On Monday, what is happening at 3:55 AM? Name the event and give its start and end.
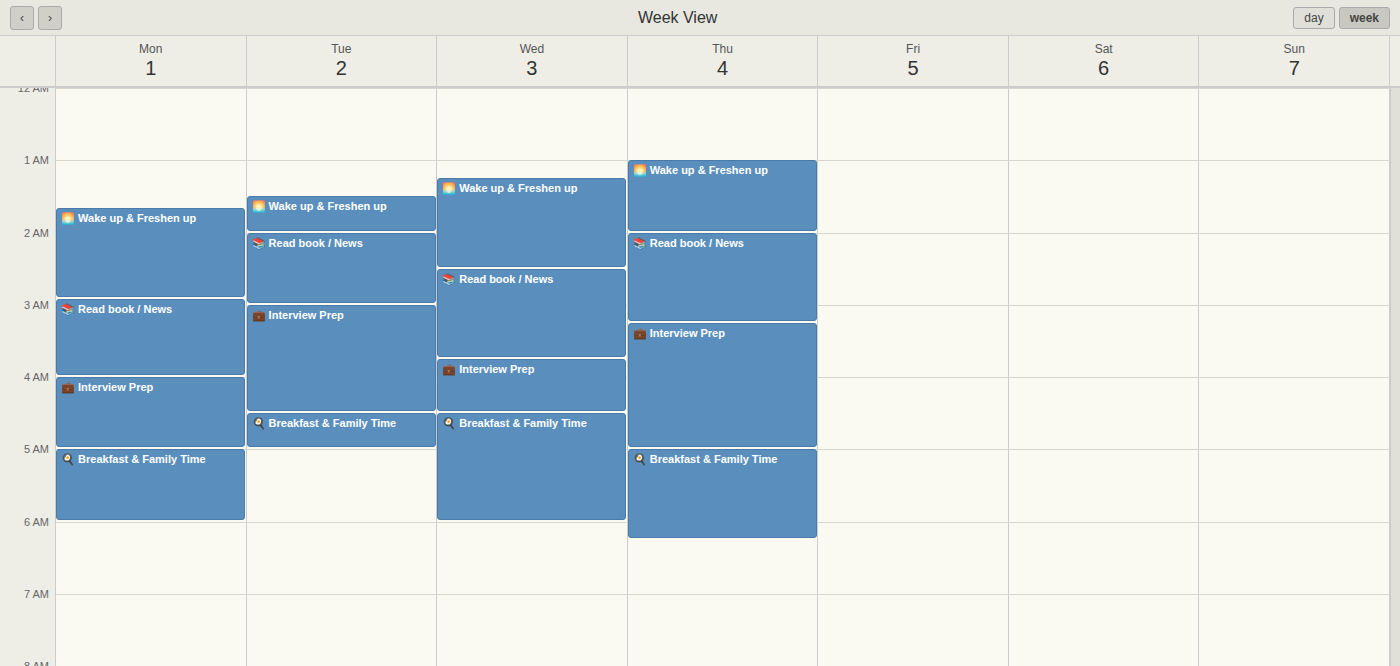
"📚 Read book / News", 2:55 AM to 4:00 AM